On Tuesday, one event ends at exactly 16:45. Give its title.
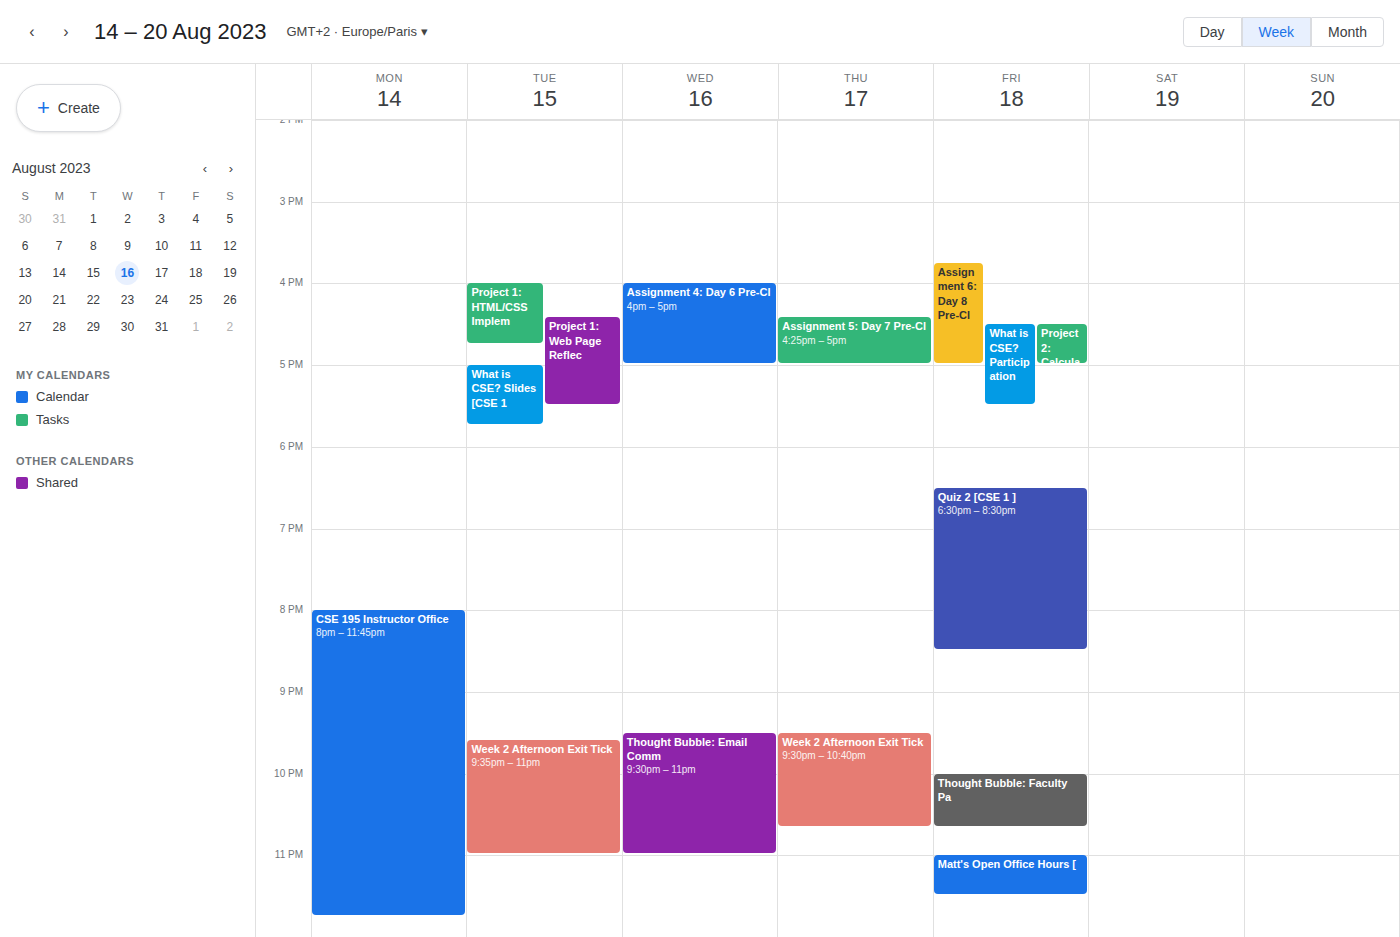
"Project 1: HTML/CSS Implem"